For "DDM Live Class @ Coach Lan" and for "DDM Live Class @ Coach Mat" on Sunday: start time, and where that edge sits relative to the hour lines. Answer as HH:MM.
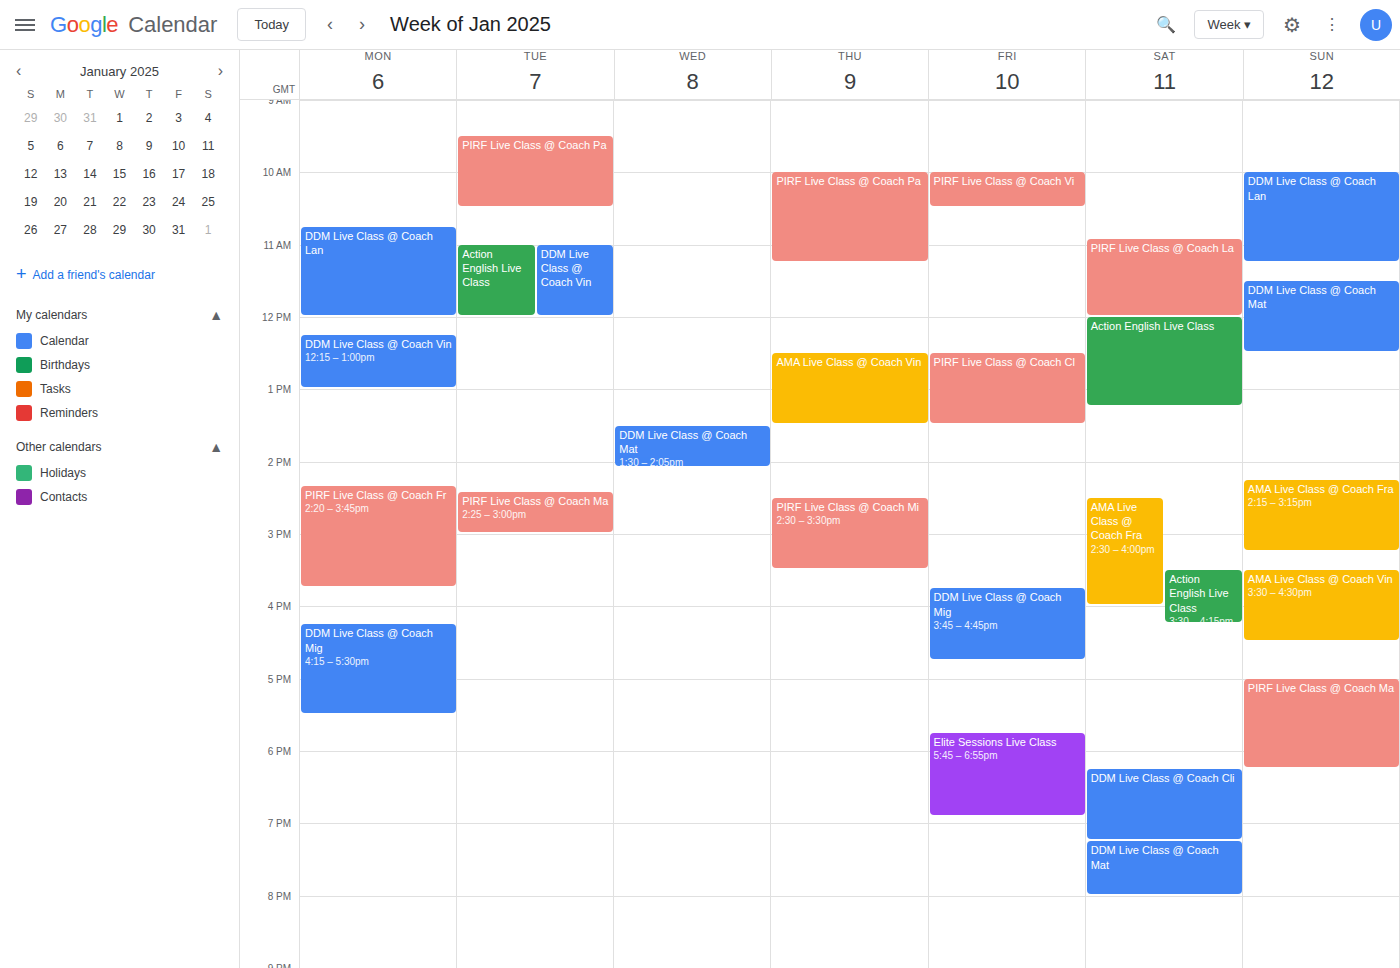
"DDM Live Class @ Coach Lan": 10:00, exactly on the 10:00 line. "DDM Live Class @ Coach Mat": 11:30, halfway between the 11:00 and 12:00 lines.